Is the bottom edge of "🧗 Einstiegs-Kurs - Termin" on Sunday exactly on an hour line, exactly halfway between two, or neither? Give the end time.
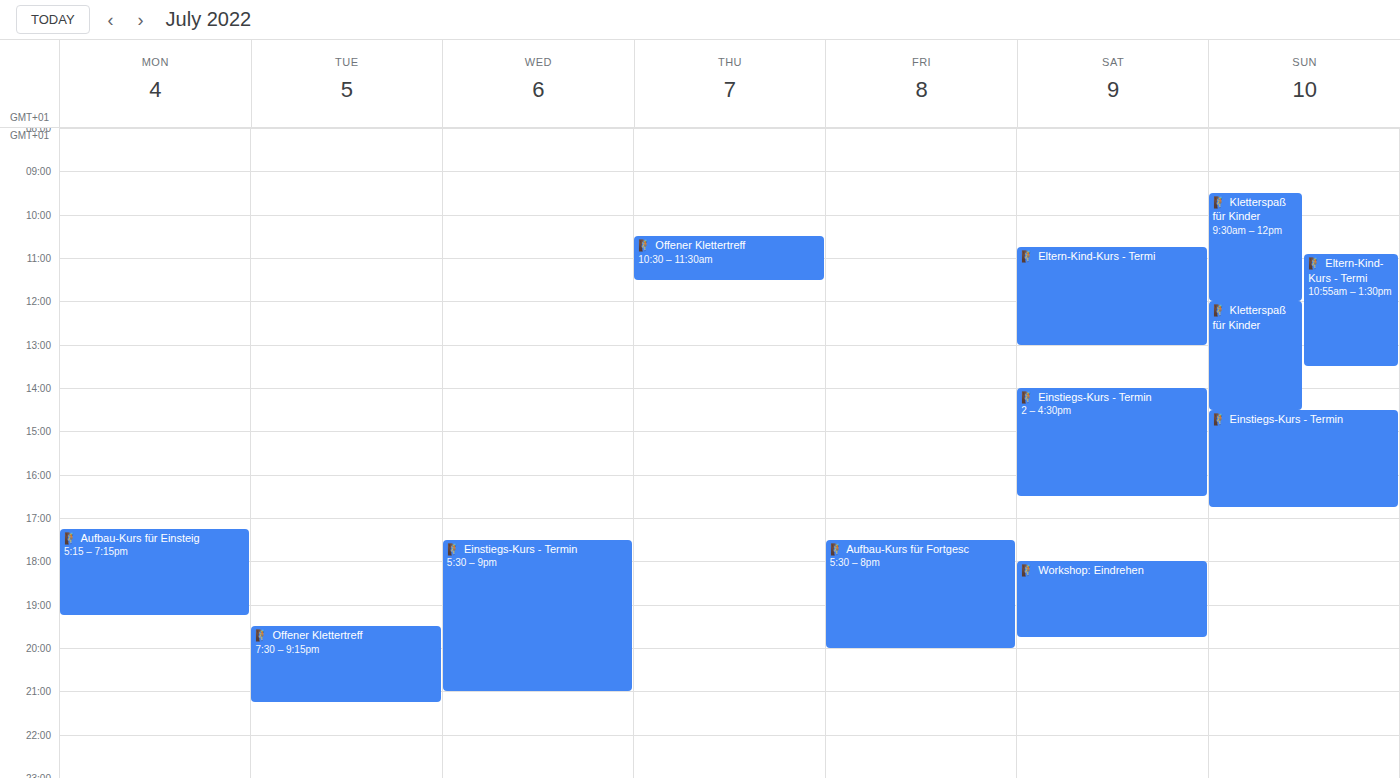
4:45 PM -- neither: three quarters of the way from the 4 PM line to the 5 PM line.